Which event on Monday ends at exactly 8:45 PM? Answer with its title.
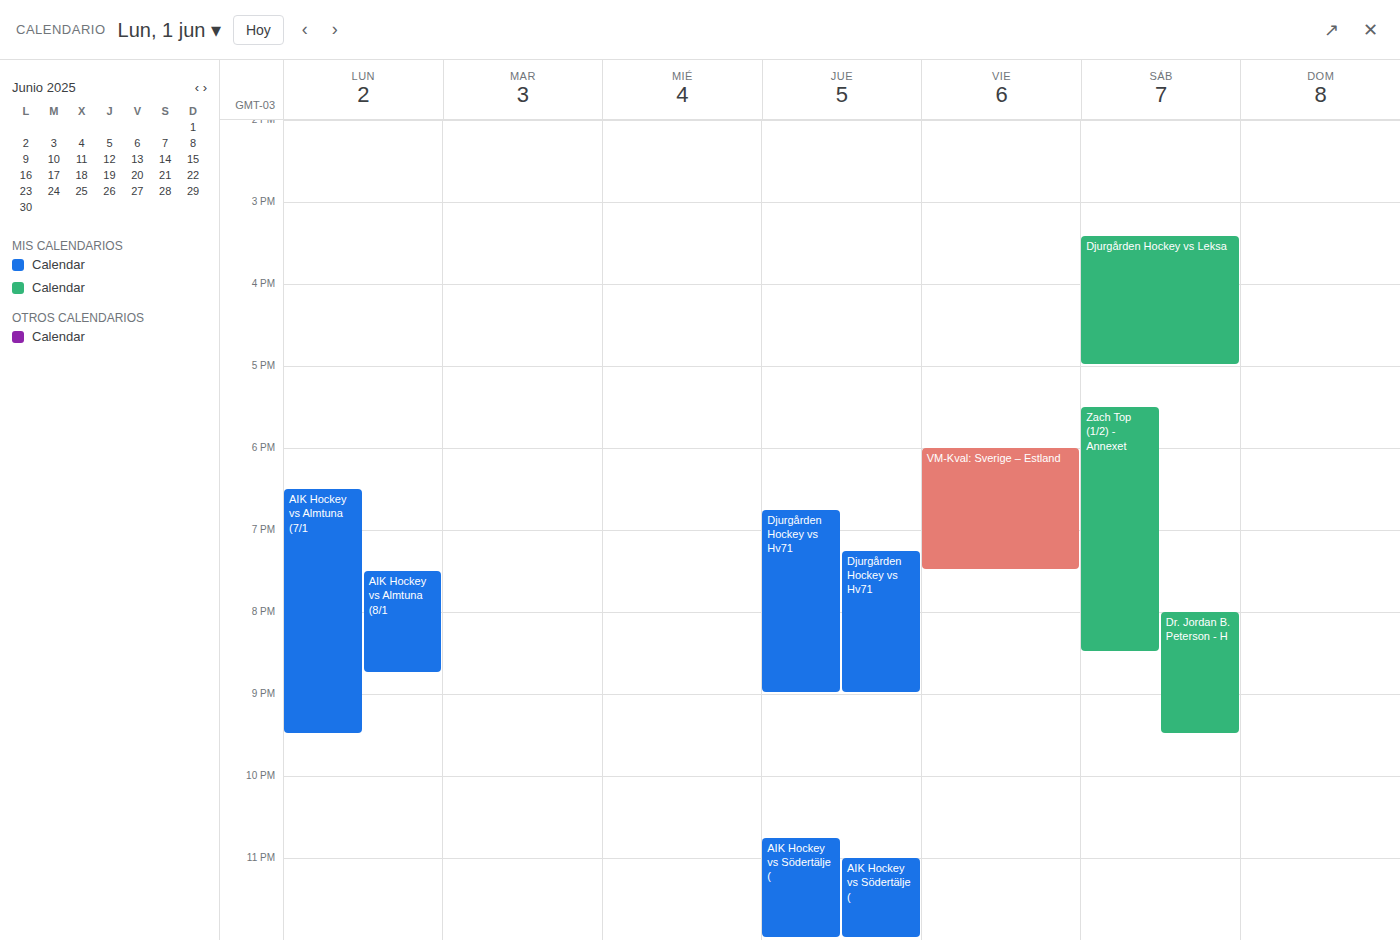
"AIK Hockey vs Almtuna (8/1"